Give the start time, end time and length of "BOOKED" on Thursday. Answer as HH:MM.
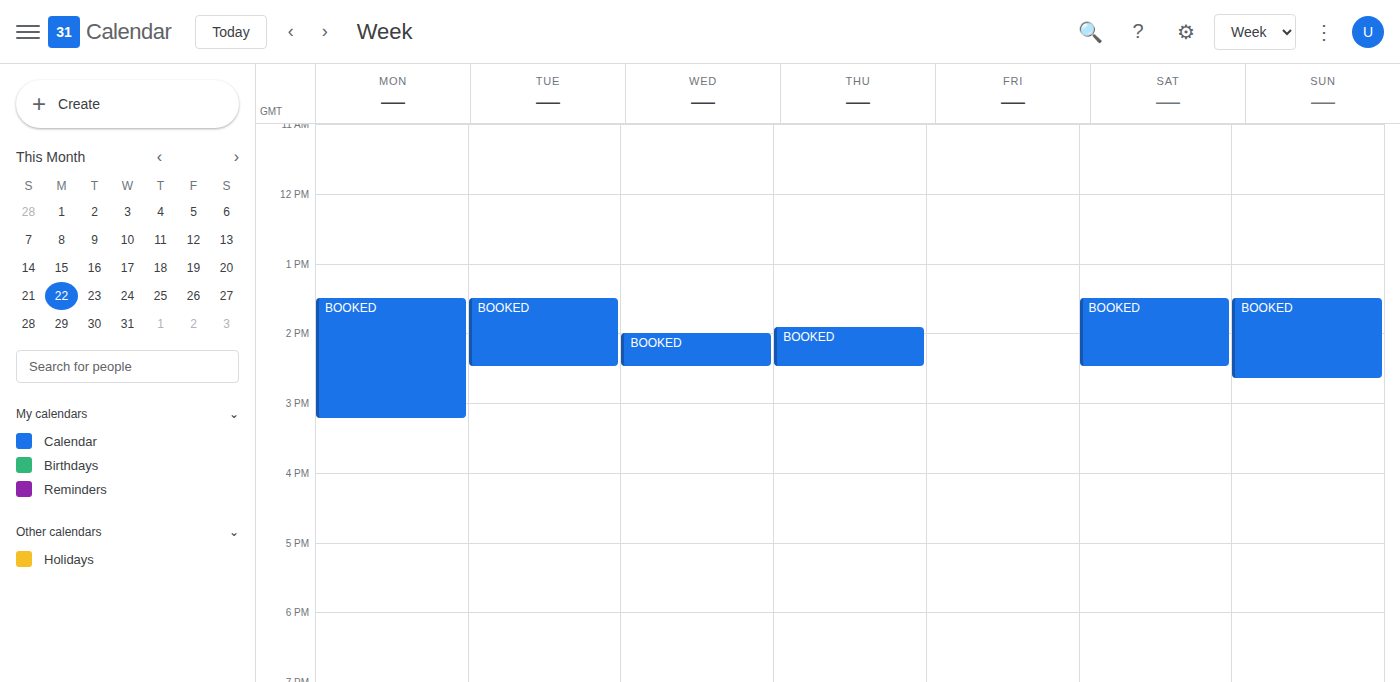
13:55 to 14:30, 35 minutes